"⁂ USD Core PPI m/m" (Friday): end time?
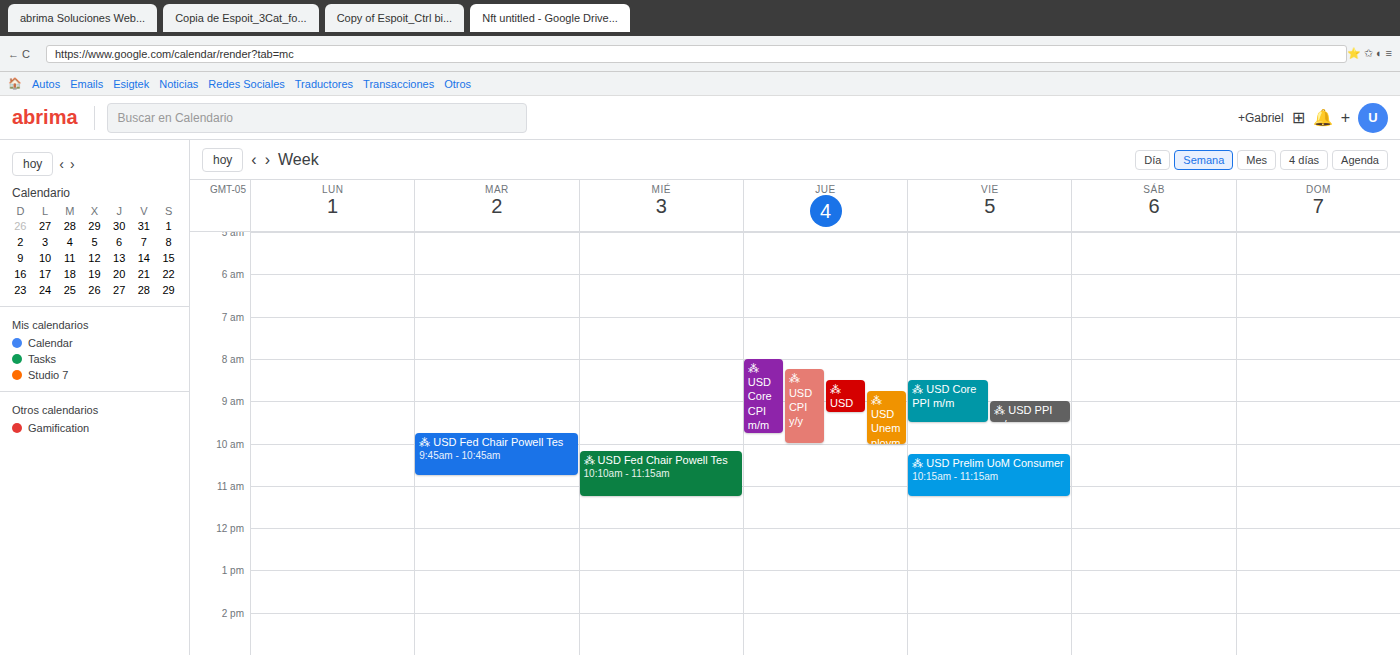
9:30 AM